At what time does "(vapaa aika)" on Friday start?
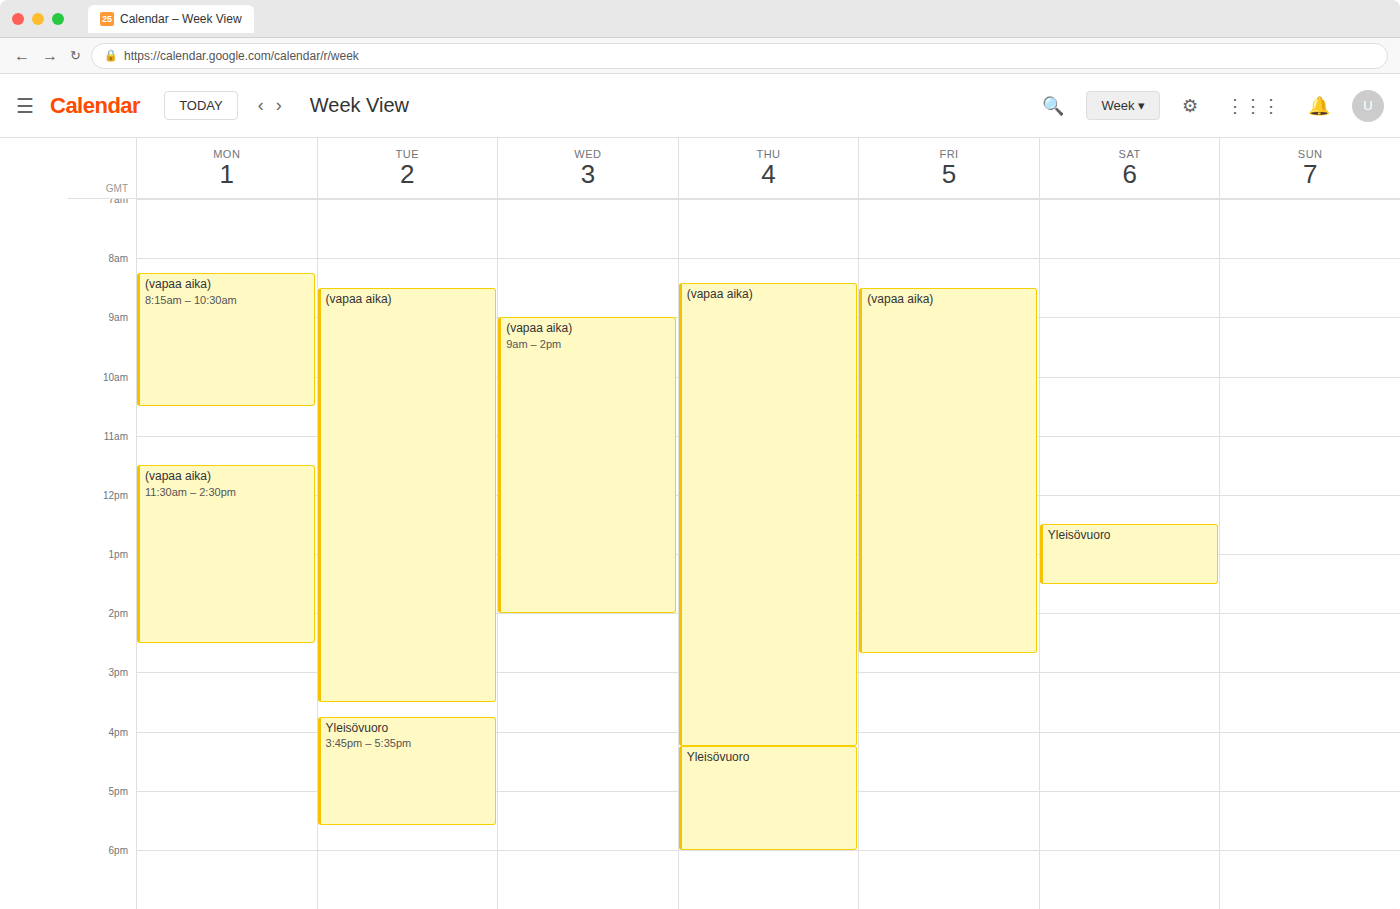
8:30 AM